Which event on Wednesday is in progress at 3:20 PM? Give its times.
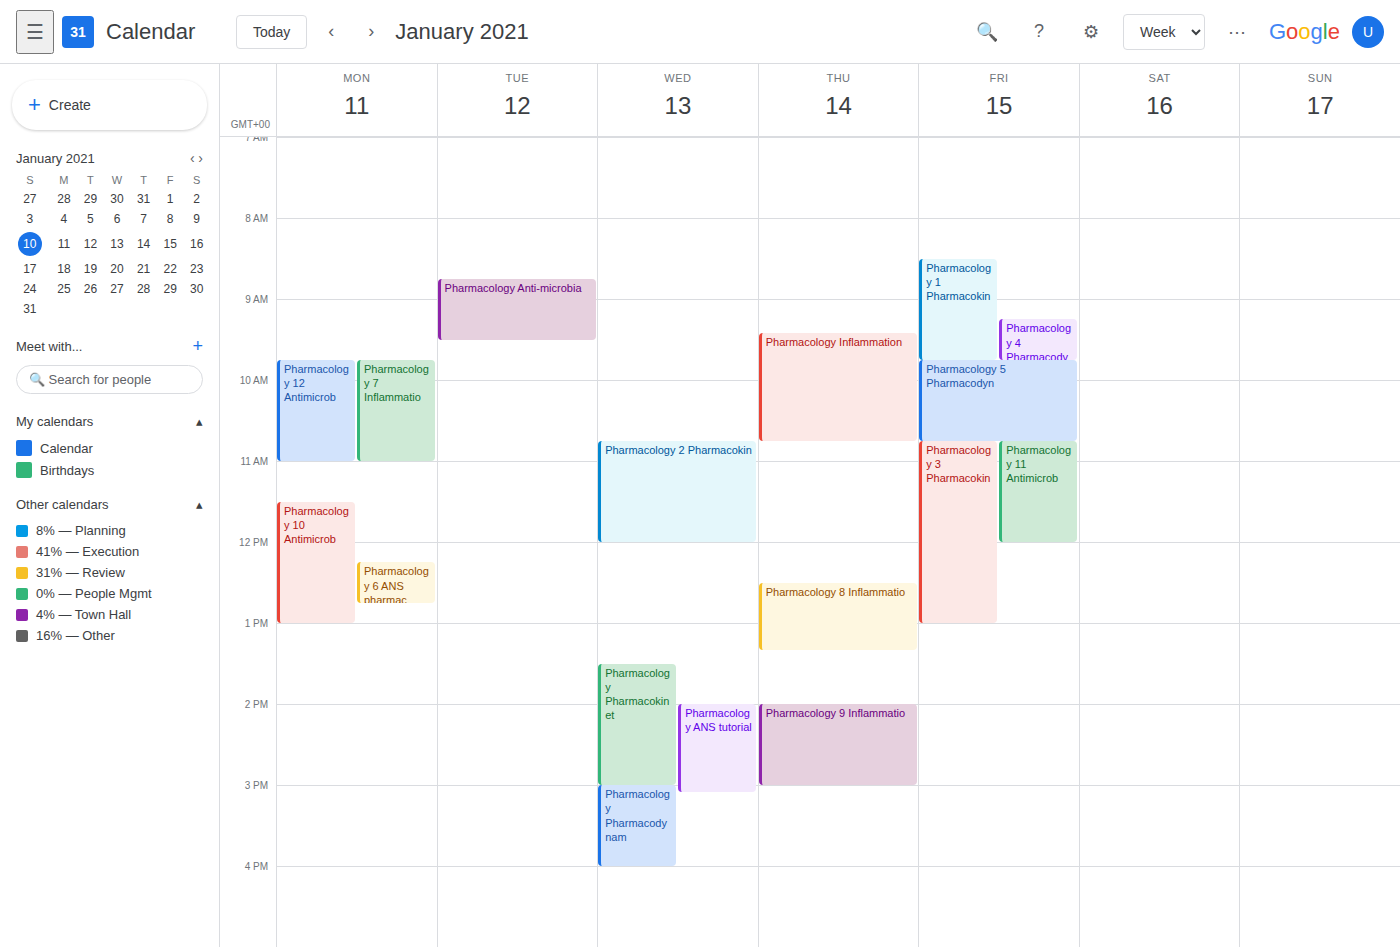
"Pharmacology Pharmacodynam", 3:00 PM to 4:00 PM